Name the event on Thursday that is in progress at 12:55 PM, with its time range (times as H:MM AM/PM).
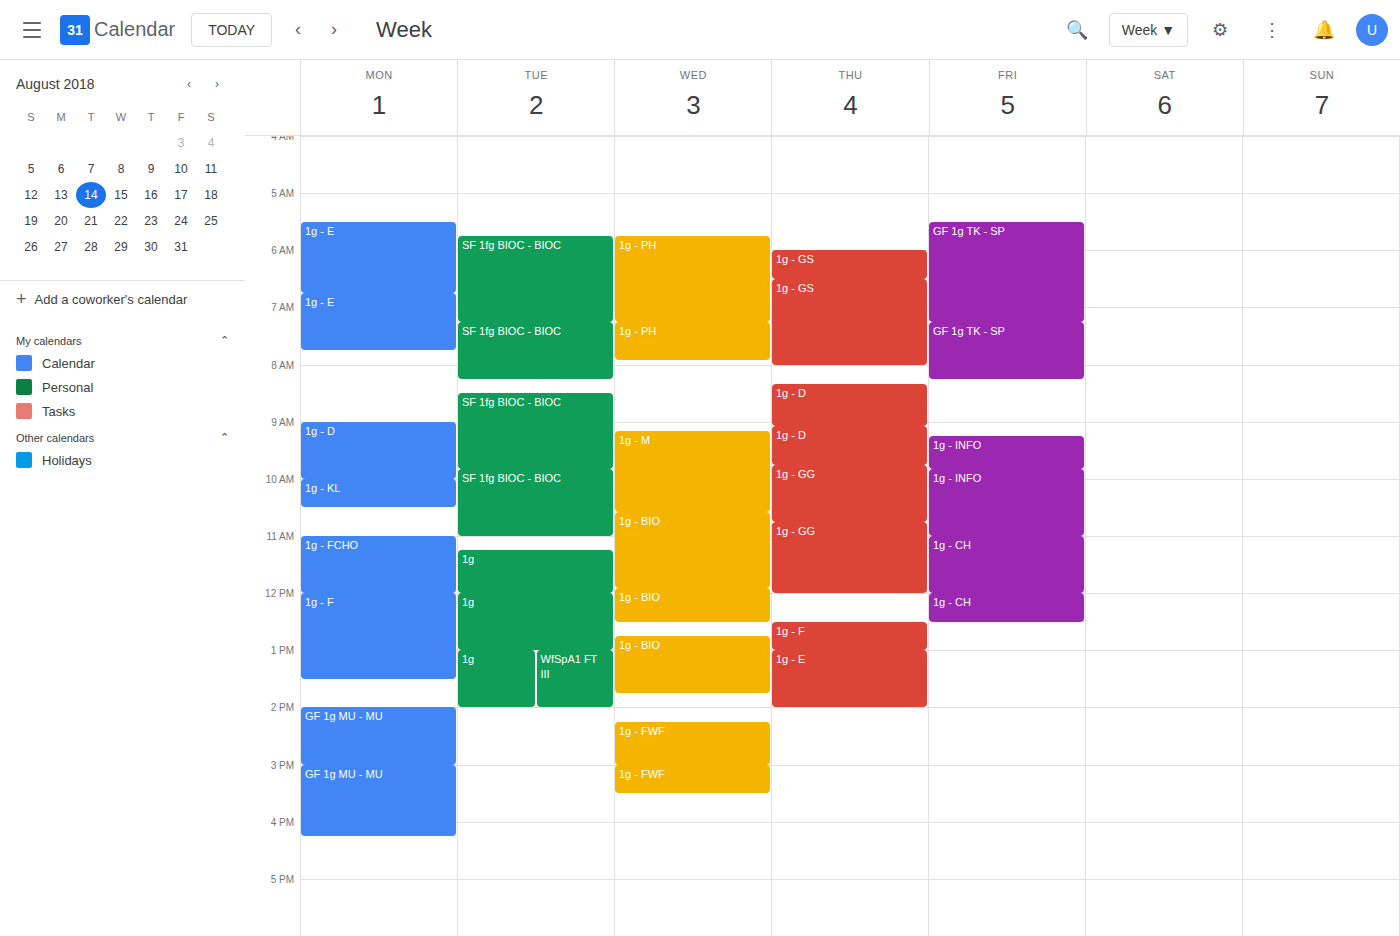
"1g - F", 12:30 PM to 1:00 PM